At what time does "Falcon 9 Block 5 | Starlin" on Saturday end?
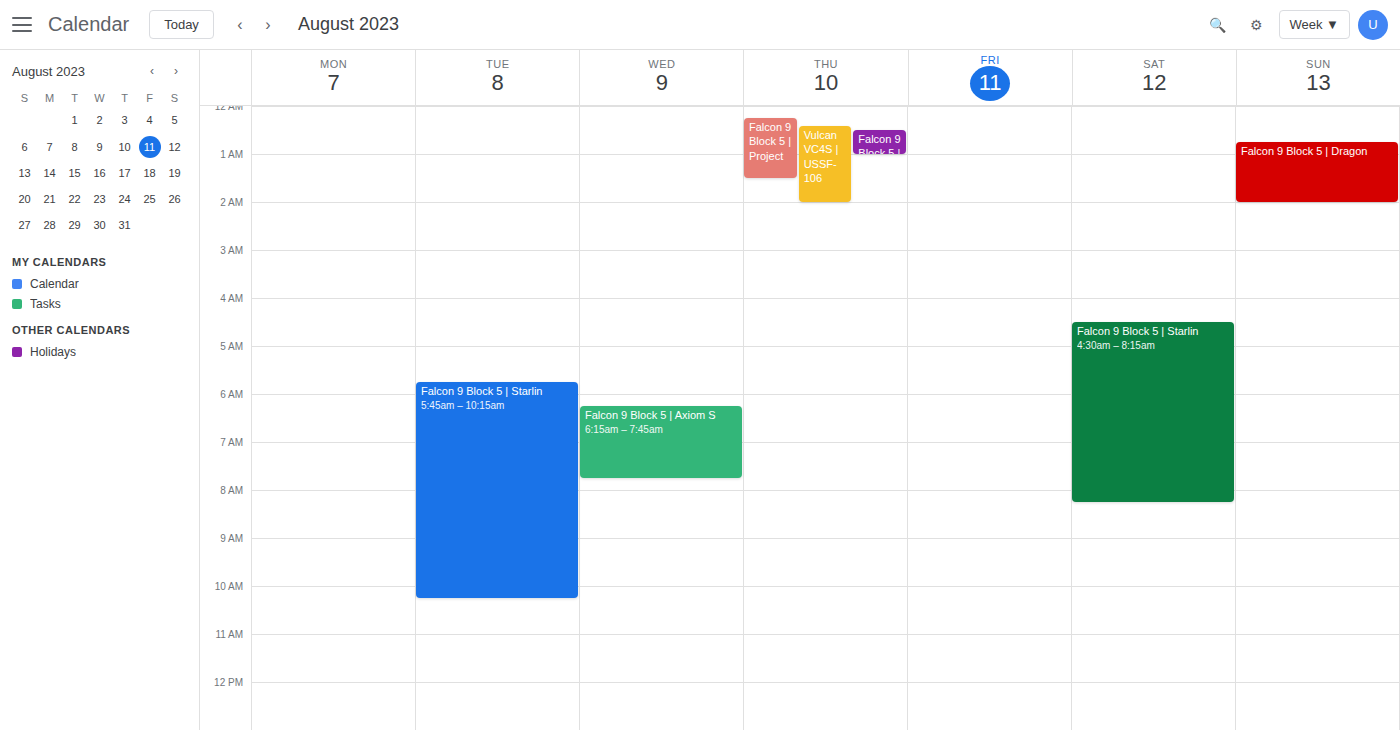
8:15 AM